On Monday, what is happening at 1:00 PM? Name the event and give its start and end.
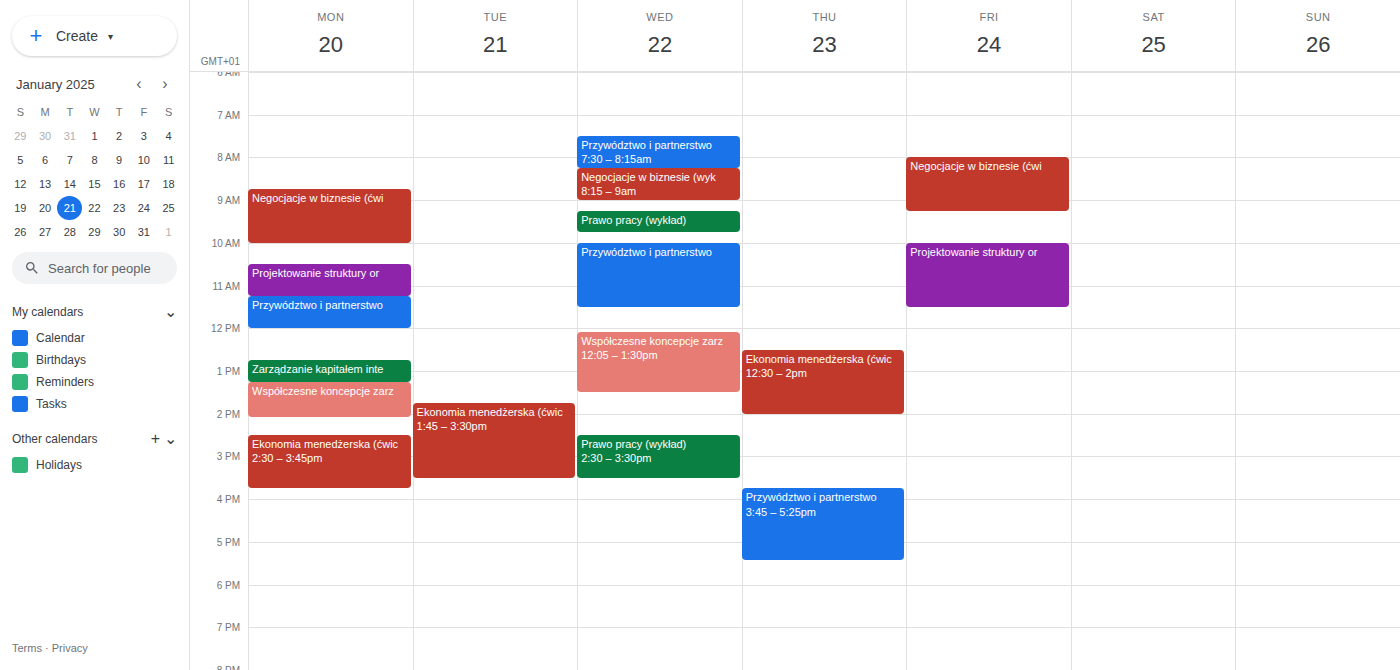
"Zarządzanie kapitałem inte", 12:45 PM to 1:15 PM